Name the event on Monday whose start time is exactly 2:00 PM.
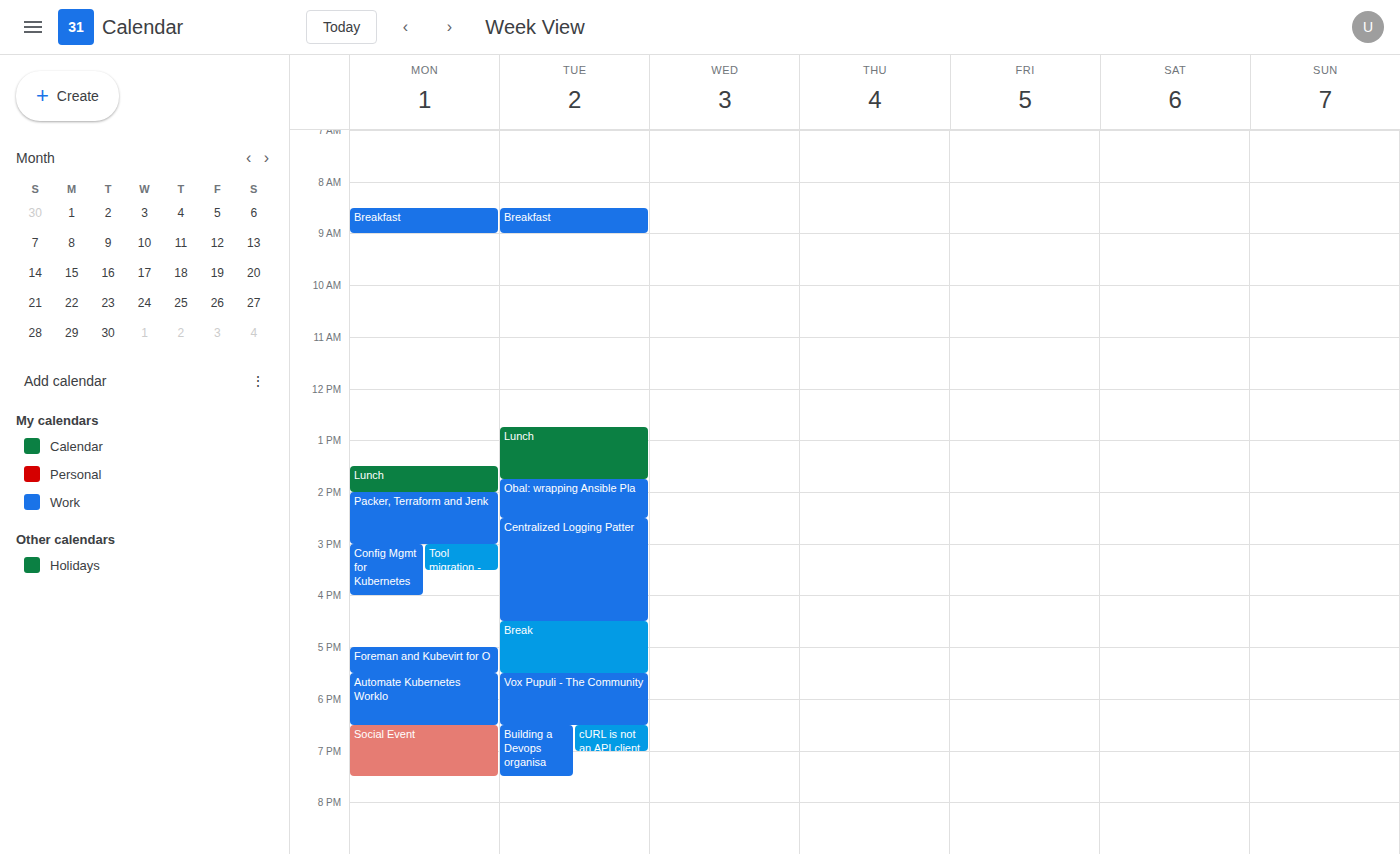
"Packer, Terraform and Jenk"